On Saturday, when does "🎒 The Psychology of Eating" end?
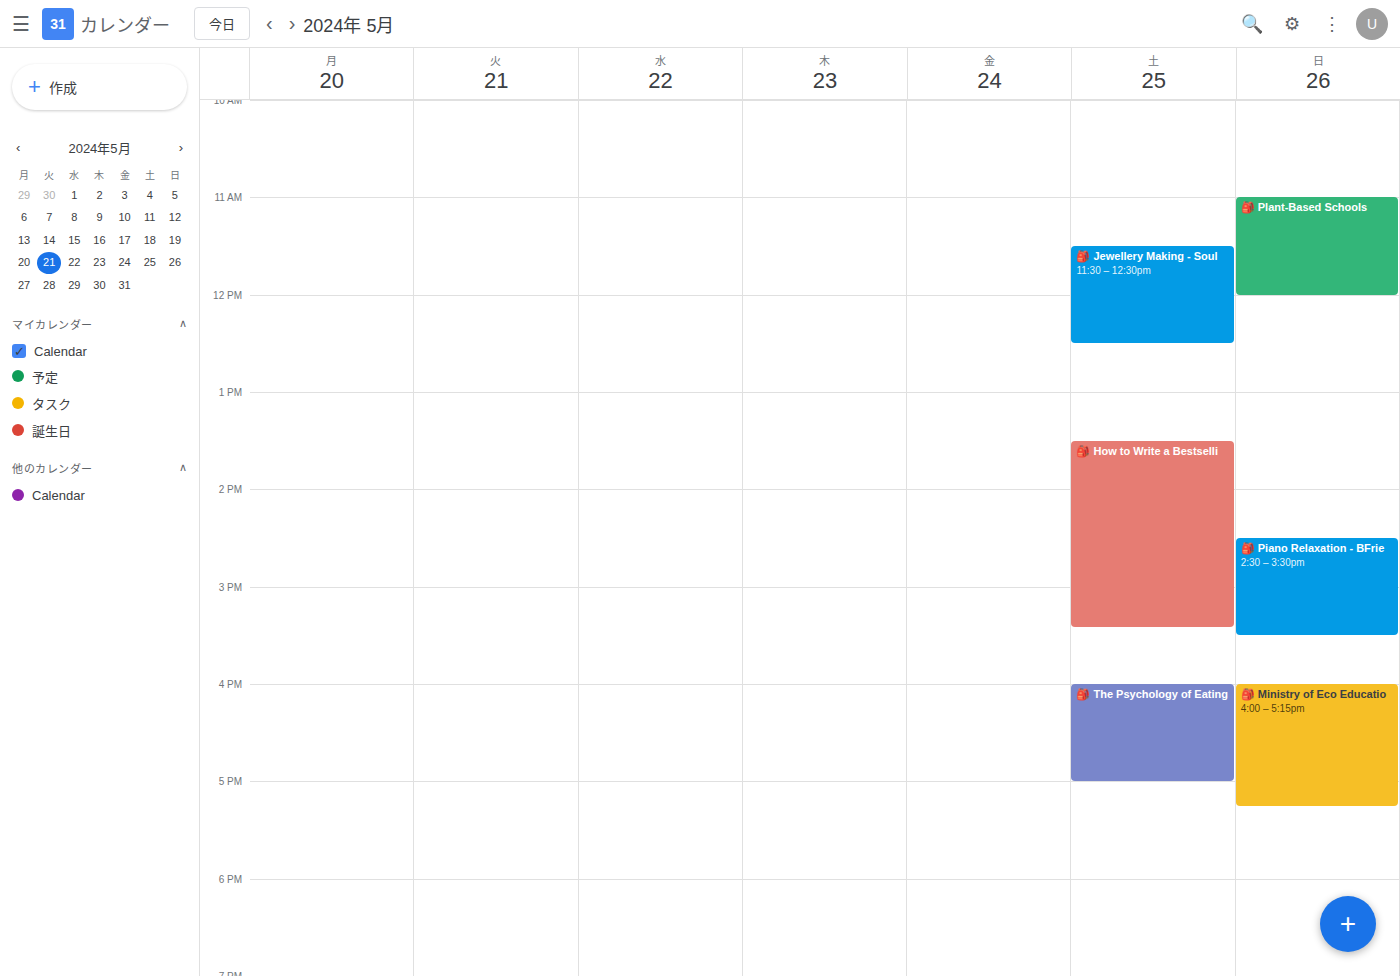
5:00 PM